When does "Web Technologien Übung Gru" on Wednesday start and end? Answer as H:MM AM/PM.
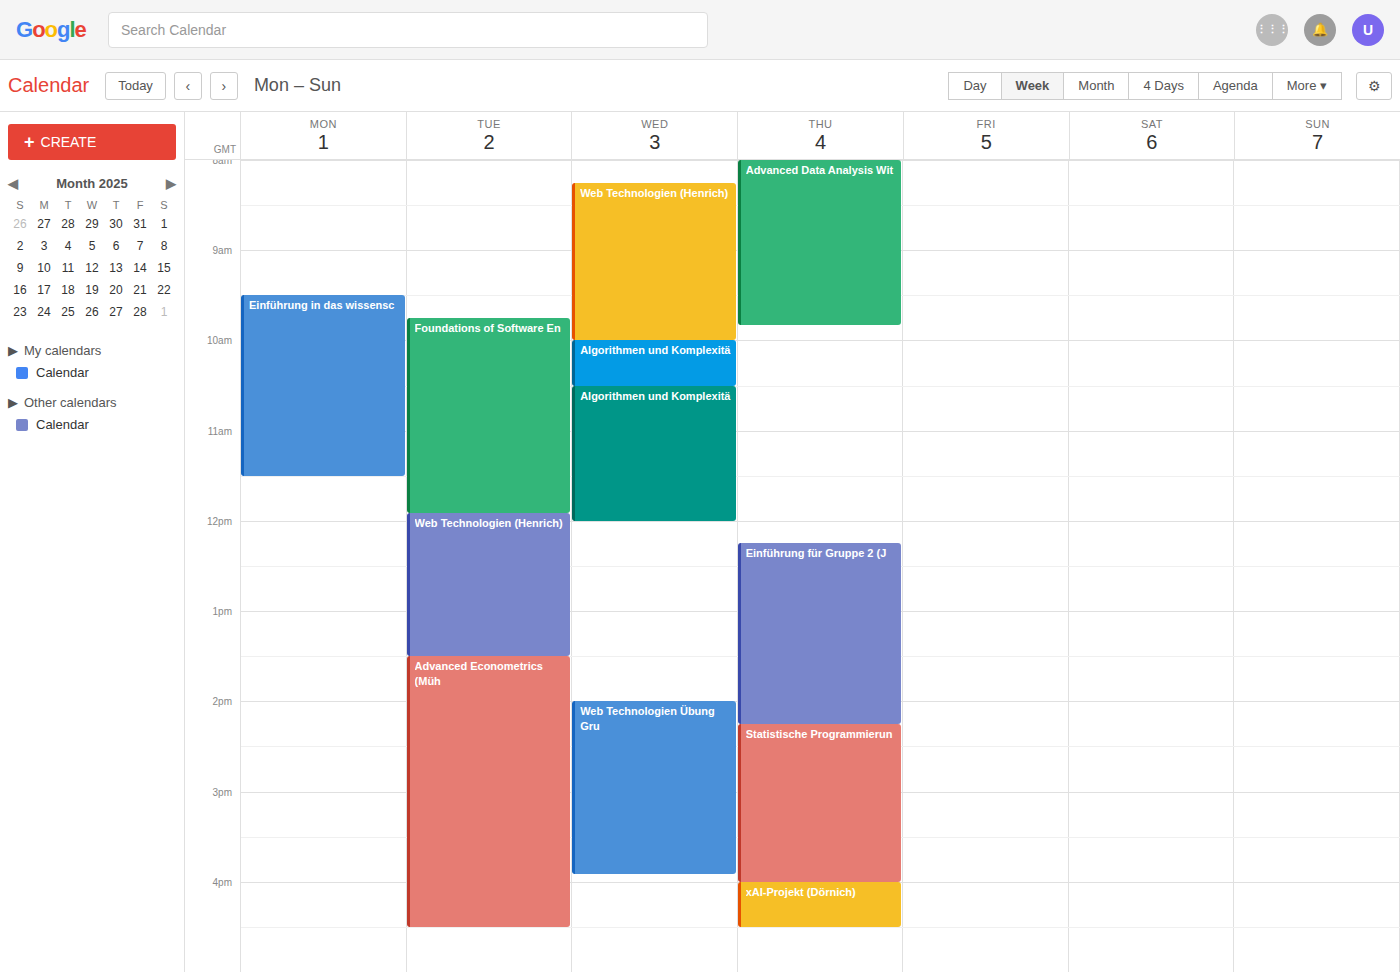
2:00 PM to 3:55 PM